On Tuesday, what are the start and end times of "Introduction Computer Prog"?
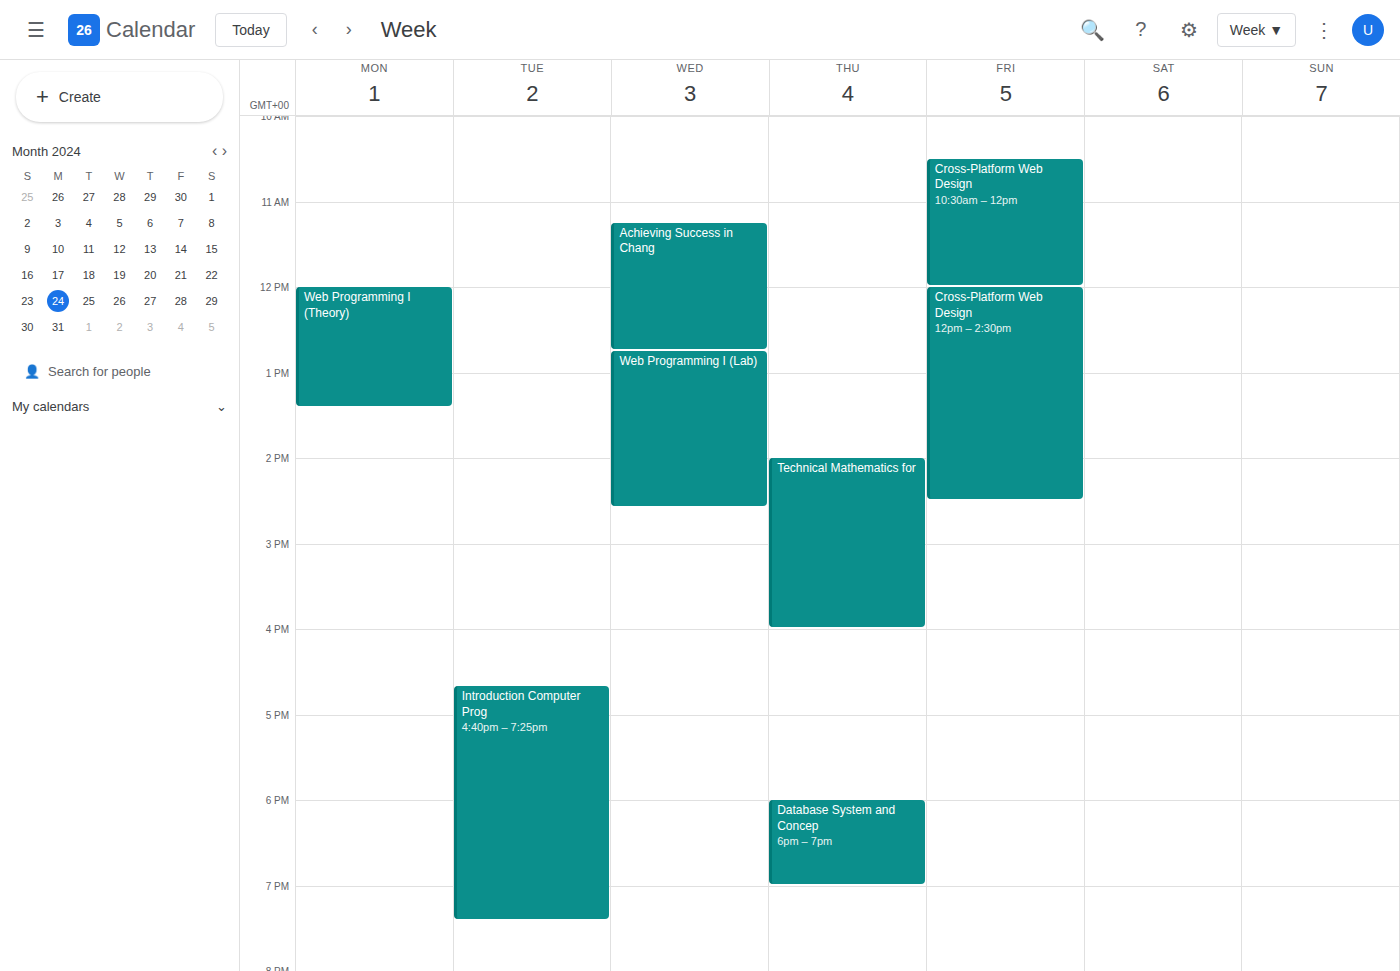
4:40 PM to 7:25 PM